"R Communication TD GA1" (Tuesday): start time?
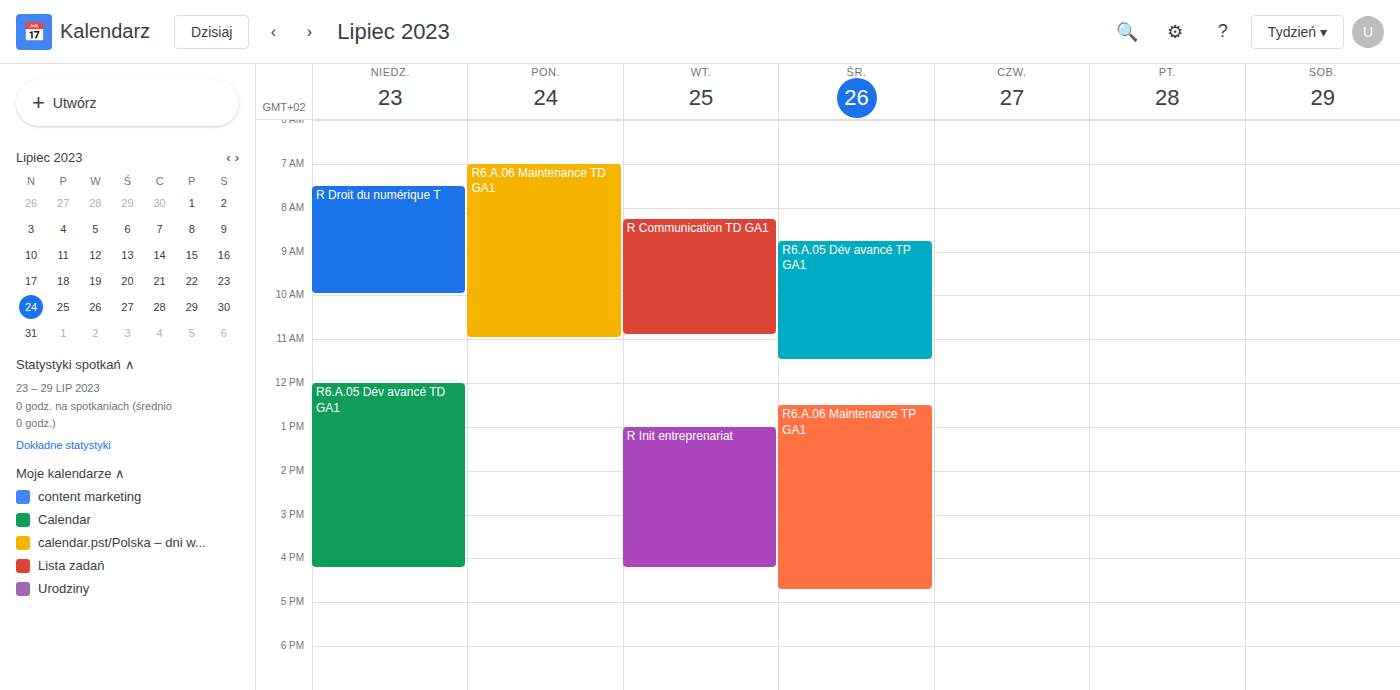
8:15 AM